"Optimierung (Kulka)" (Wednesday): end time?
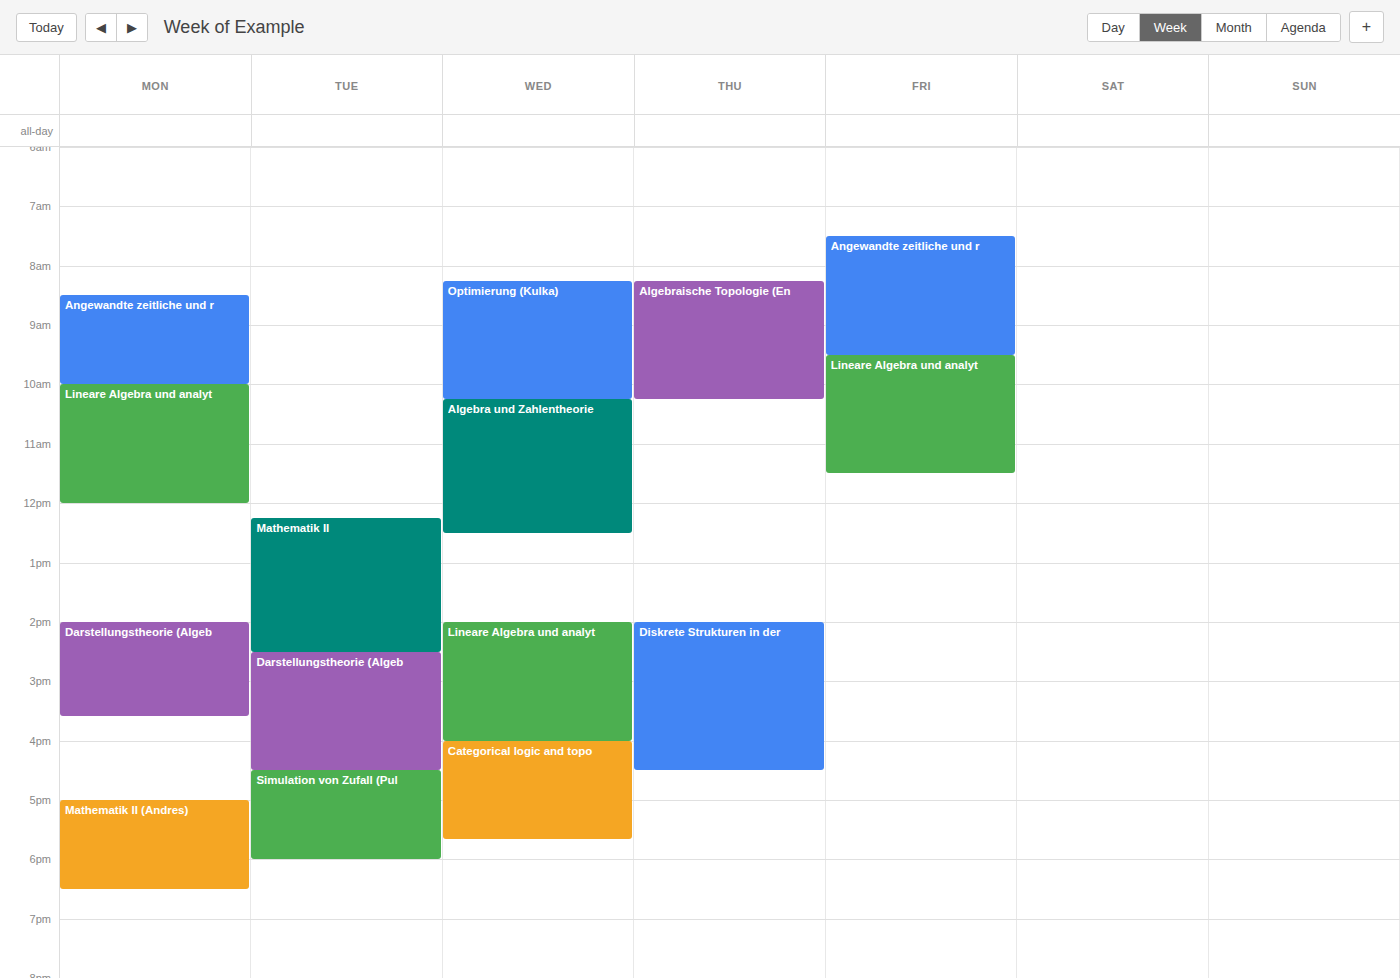
10:15 AM